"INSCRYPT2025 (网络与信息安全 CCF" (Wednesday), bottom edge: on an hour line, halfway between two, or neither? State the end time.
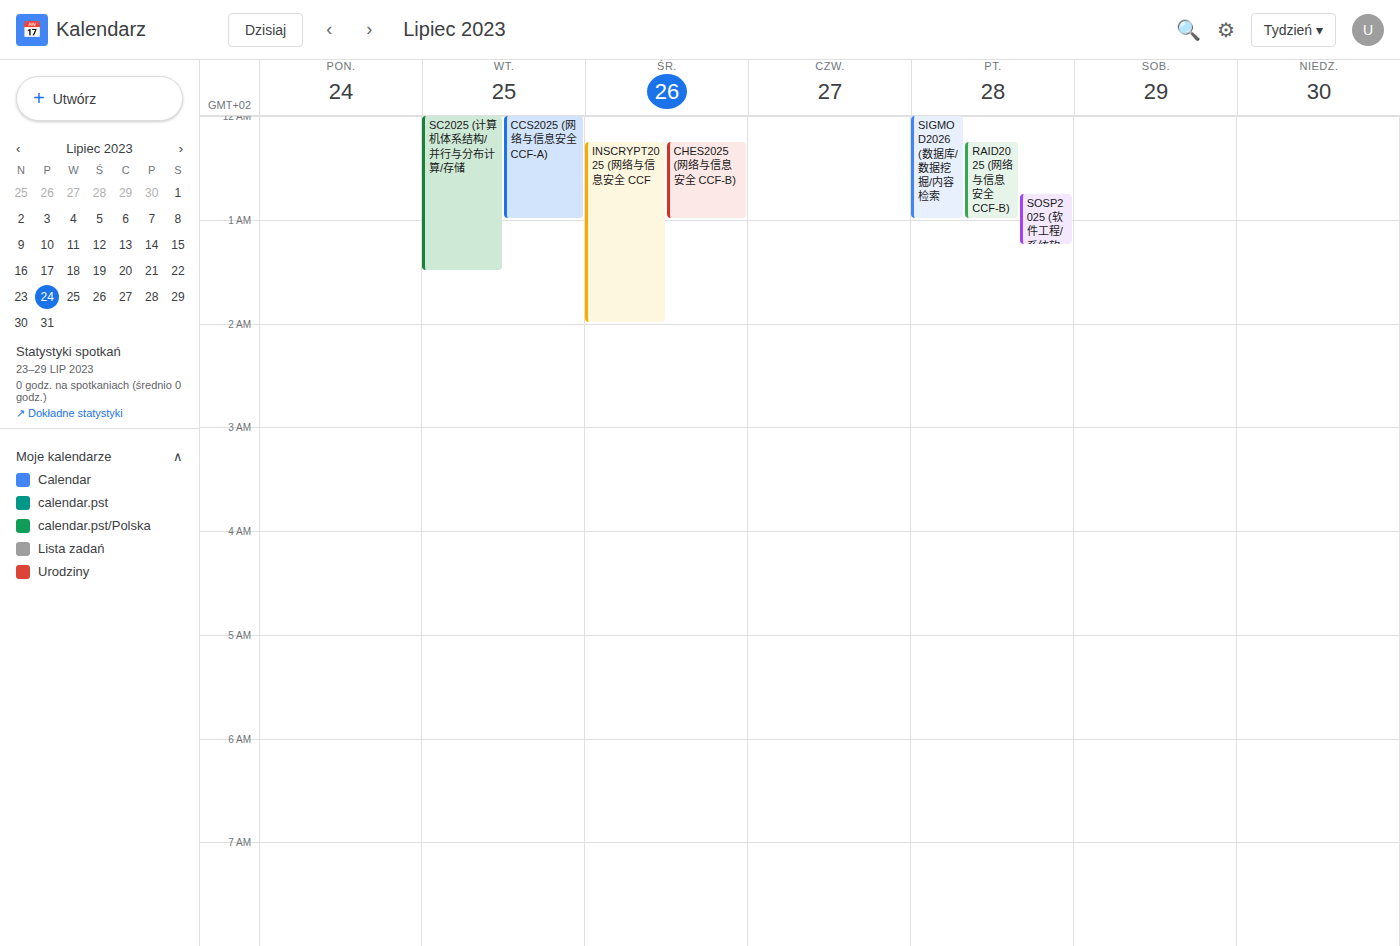
2:00 AM -- exactly on the 2 AM line.